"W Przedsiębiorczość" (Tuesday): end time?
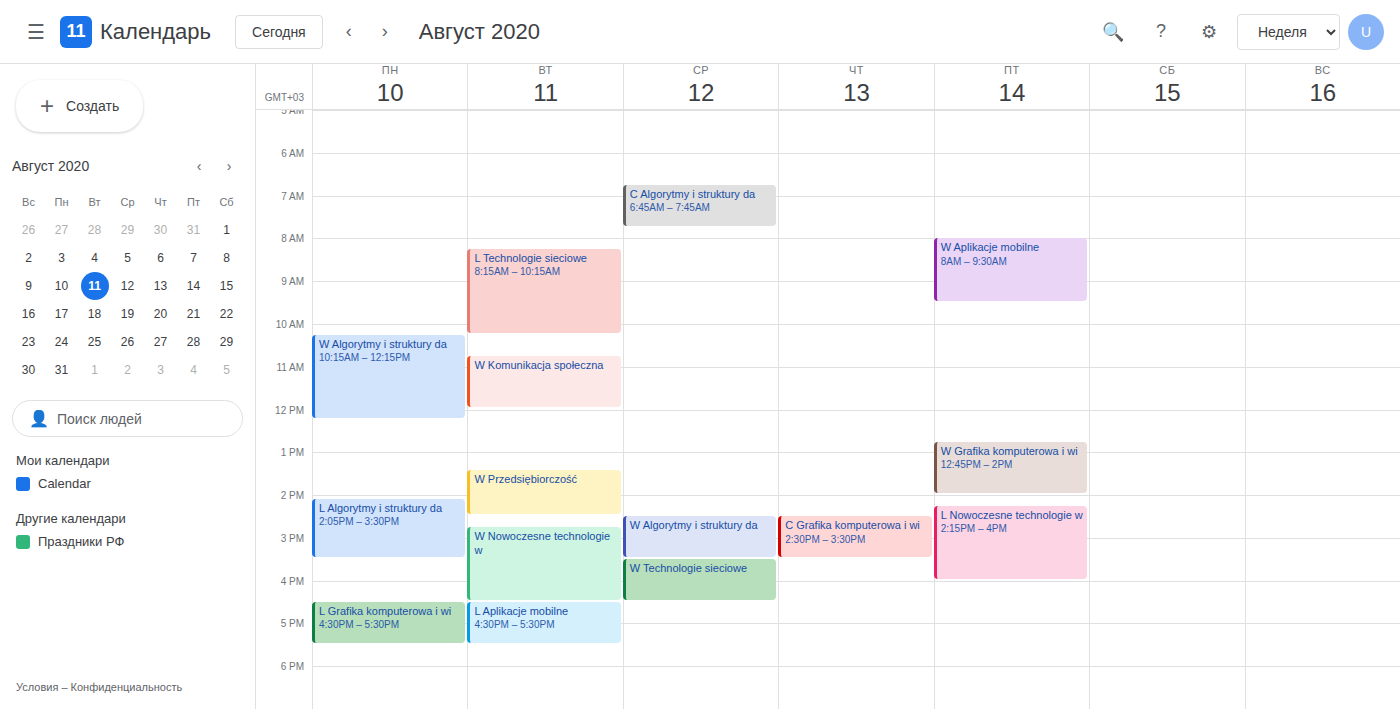
2:30 PM